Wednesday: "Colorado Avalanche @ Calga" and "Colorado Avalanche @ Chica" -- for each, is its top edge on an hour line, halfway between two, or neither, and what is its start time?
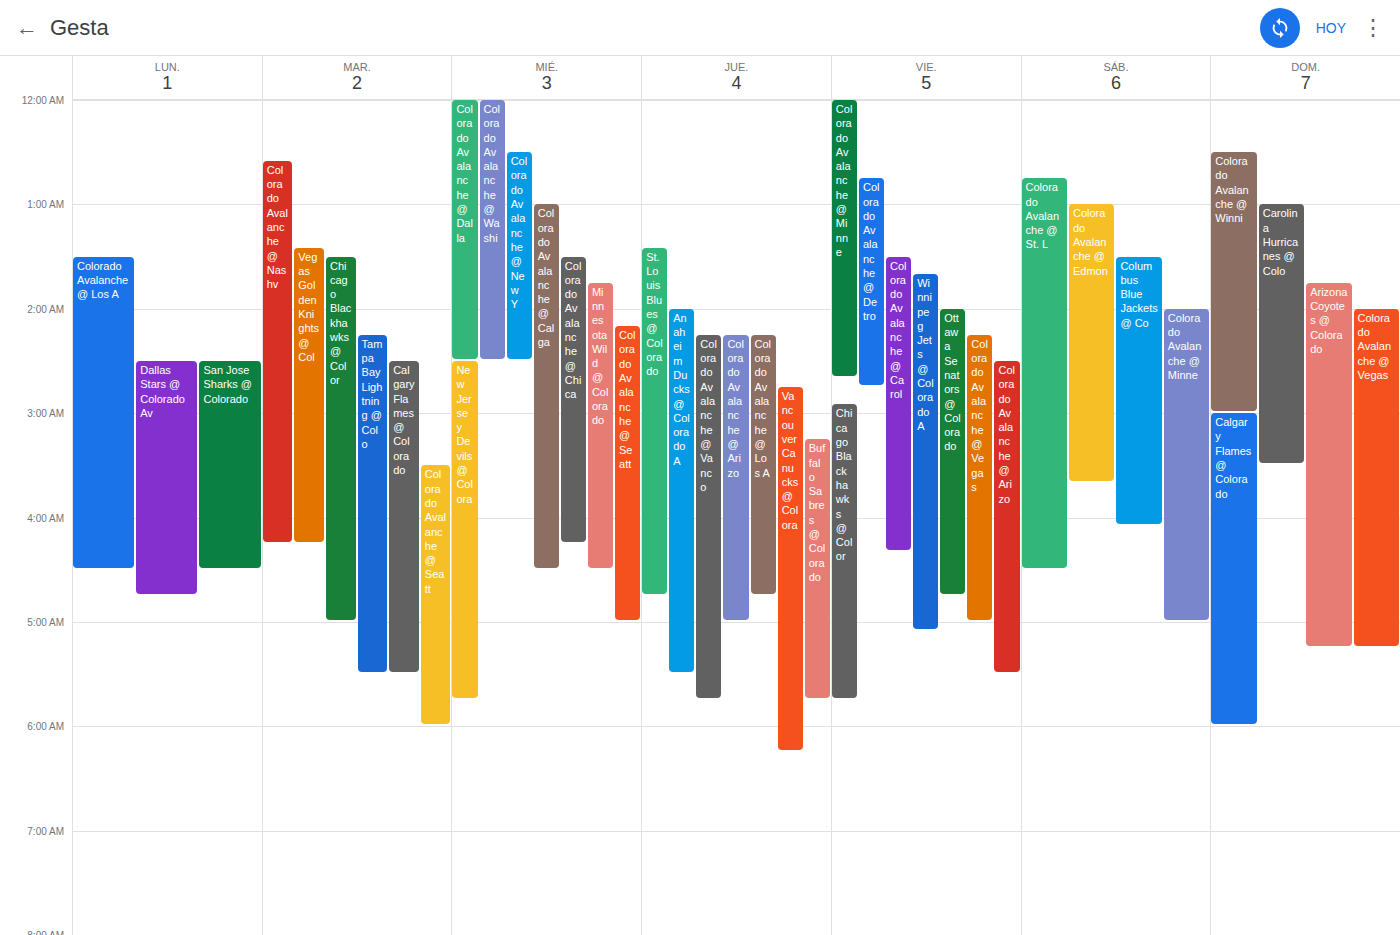
"Colorado Avalanche @ Calga": 1:00 AM, exactly on the 1 AM line. "Colorado Avalanche @ Chica": 1:30 AM, halfway between the 1 AM and 2 AM lines.